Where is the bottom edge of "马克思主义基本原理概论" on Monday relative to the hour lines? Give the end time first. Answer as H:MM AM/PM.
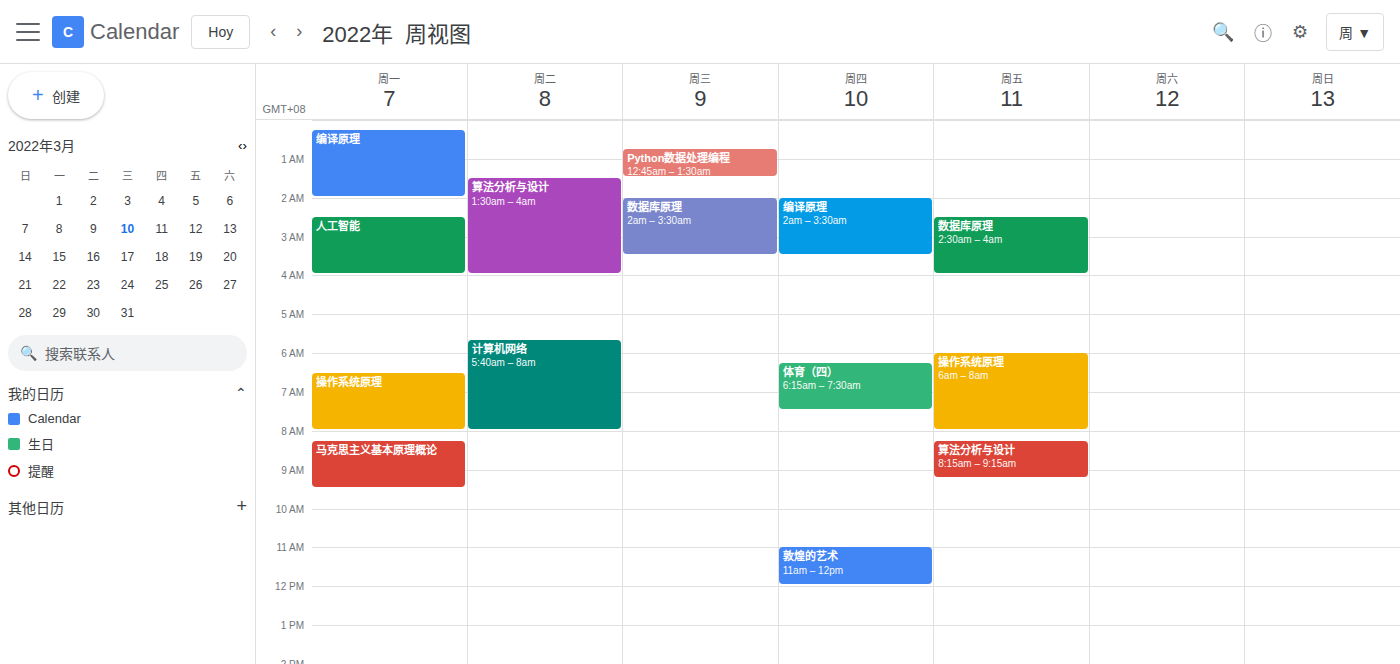
9:30 AM -- halfway between the 9 AM and 10 AM lines.